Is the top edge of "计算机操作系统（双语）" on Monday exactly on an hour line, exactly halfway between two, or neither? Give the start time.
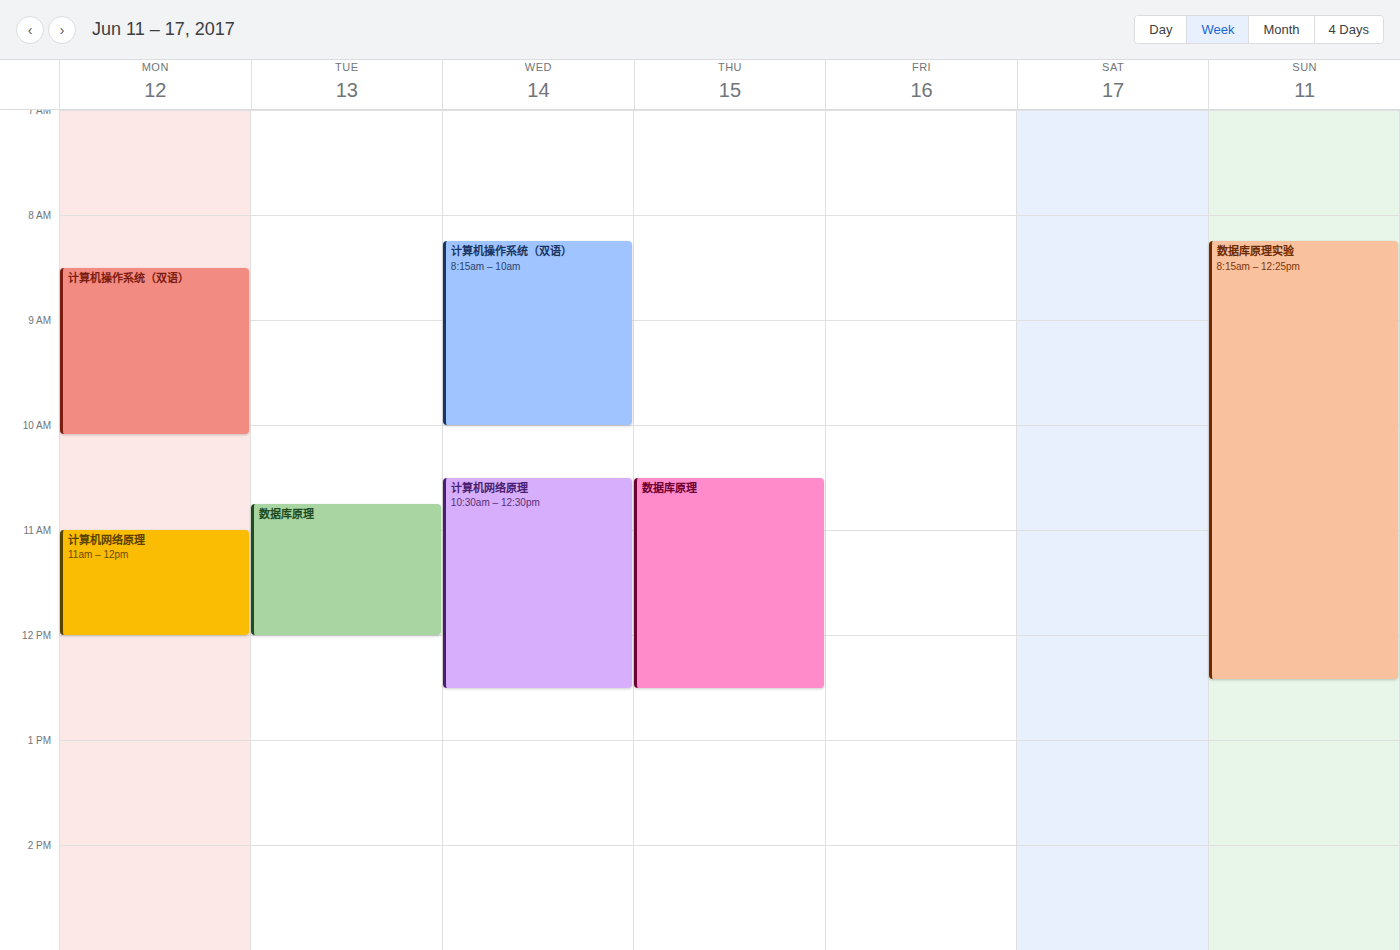
8:30 AM -- halfway between the 8 AM and 9 AM lines.